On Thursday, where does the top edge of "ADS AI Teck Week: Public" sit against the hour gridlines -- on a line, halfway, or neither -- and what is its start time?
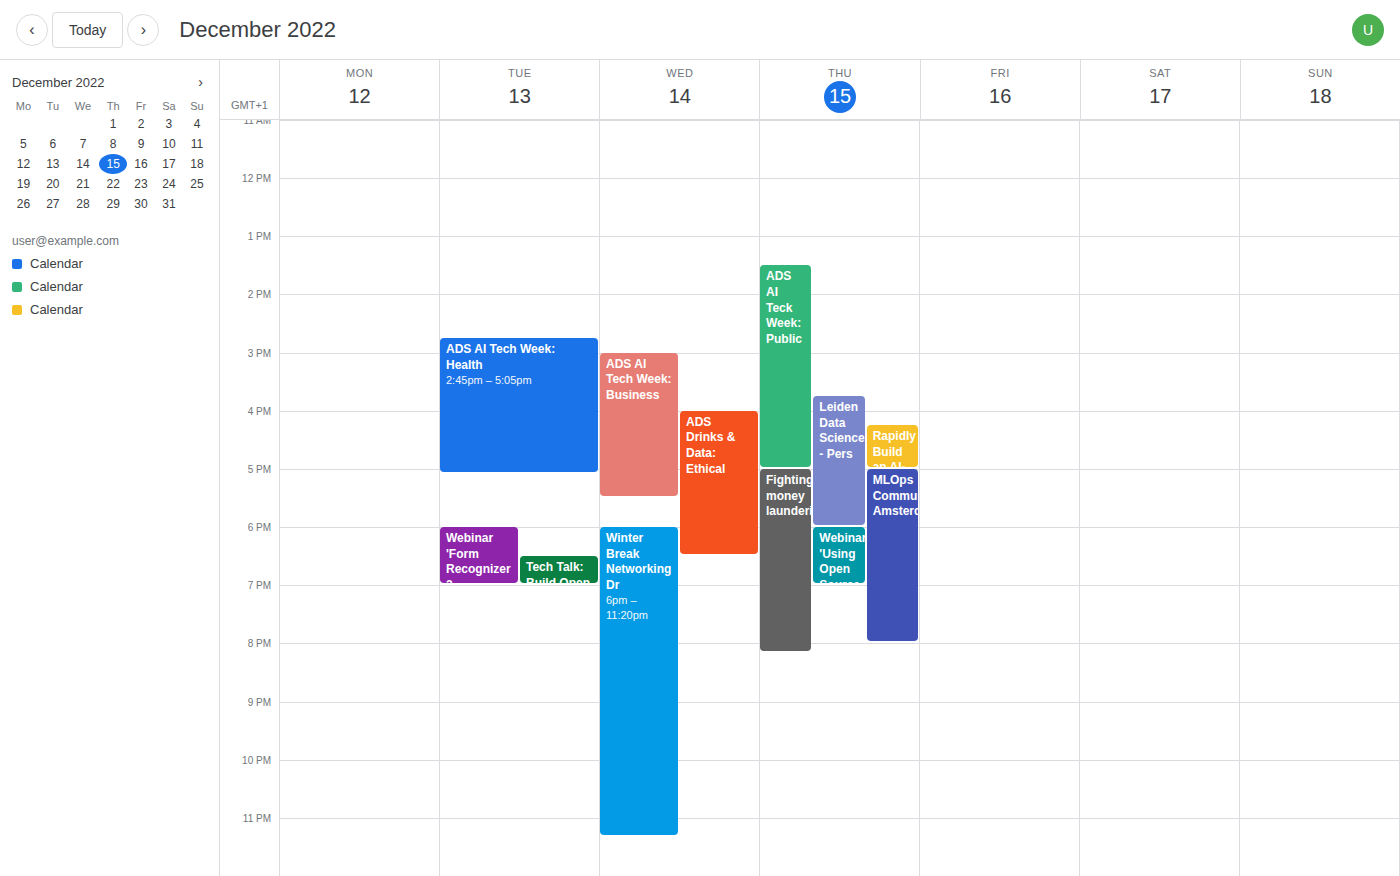
1:30 PM -- halfway between the 1 PM and 2 PM lines.